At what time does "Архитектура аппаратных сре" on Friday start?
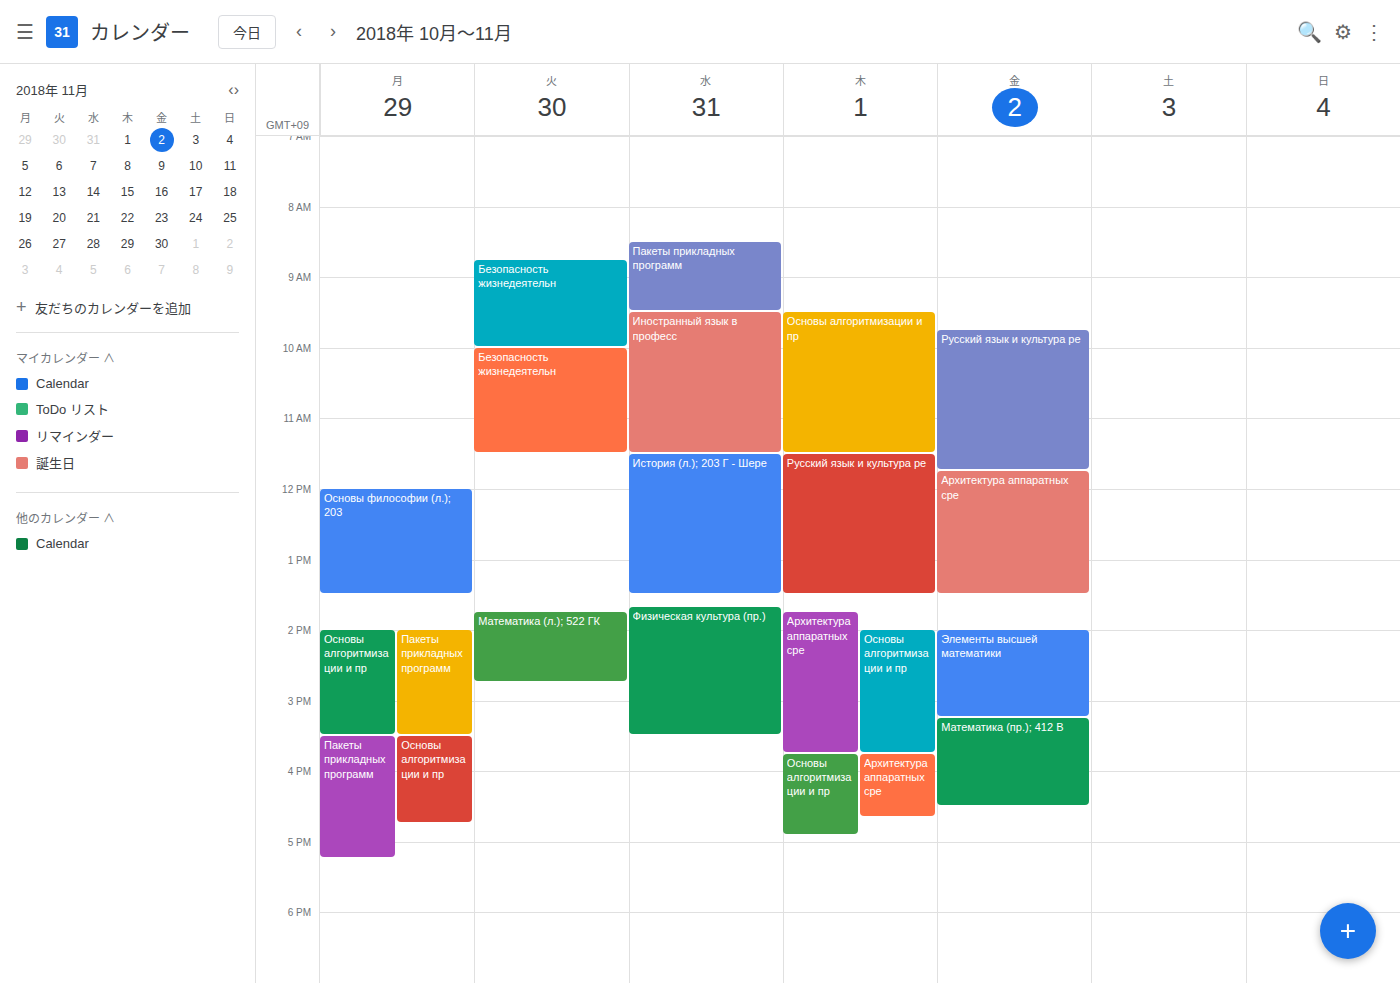
11:45 AM